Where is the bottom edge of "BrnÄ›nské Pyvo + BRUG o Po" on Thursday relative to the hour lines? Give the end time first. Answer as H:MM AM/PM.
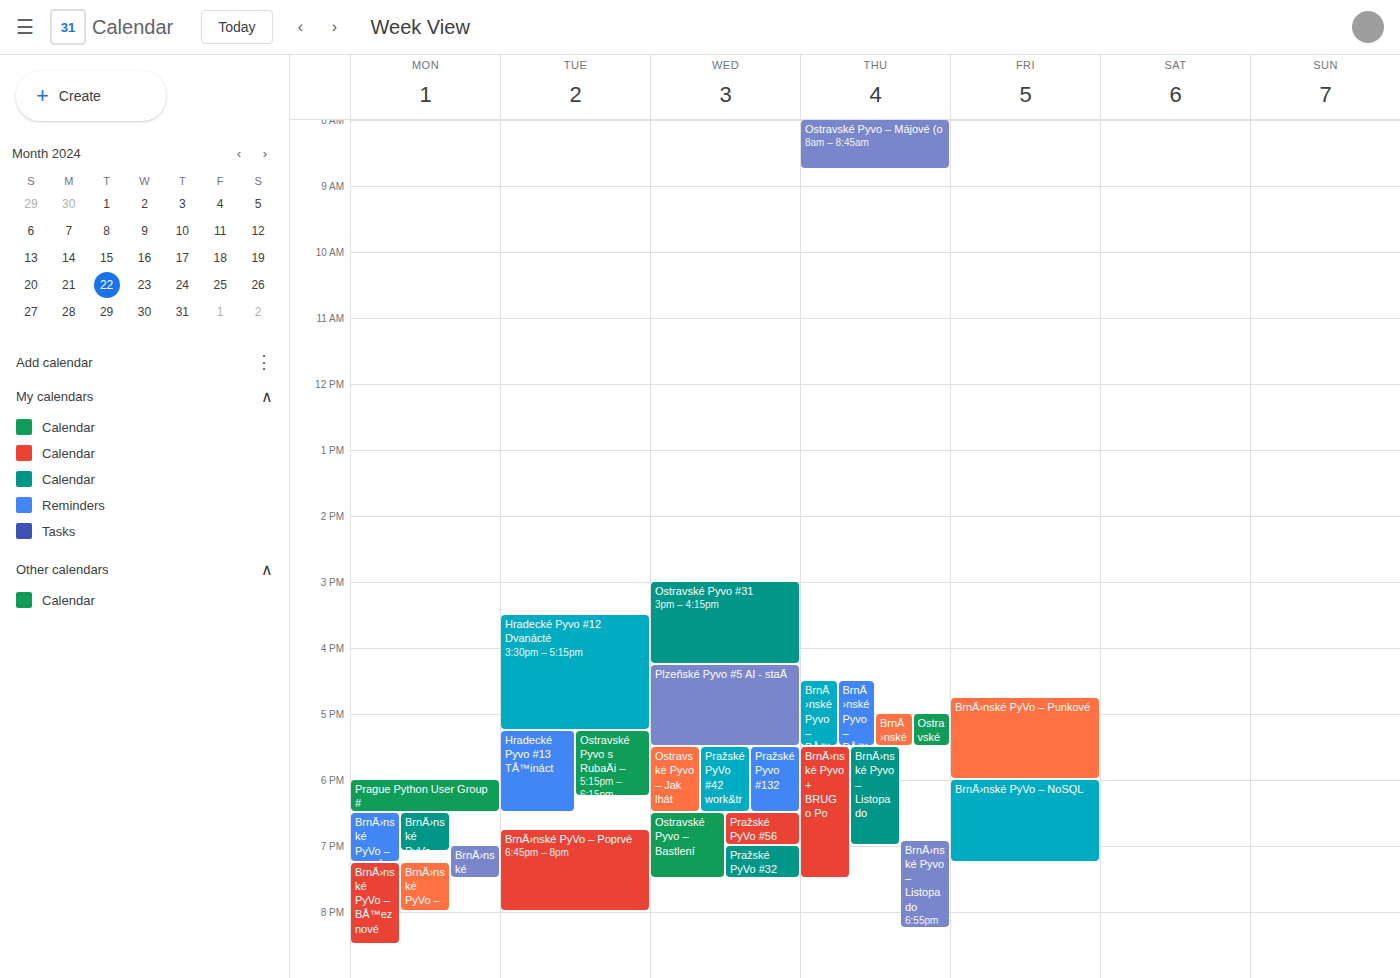
7:30 PM -- halfway between the 7 PM and 8 PM lines.